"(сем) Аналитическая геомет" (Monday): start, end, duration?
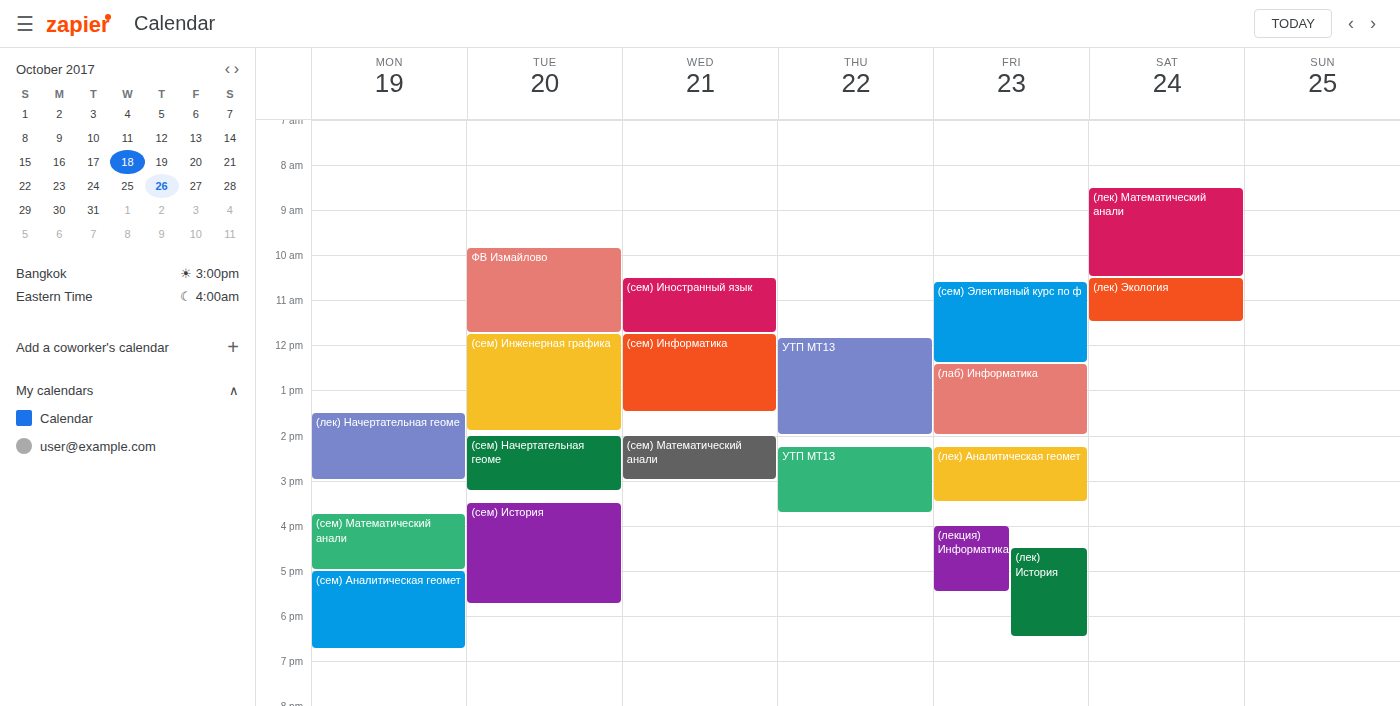
5:00 PM to 6:45 PM, 1 hour 45 minutes